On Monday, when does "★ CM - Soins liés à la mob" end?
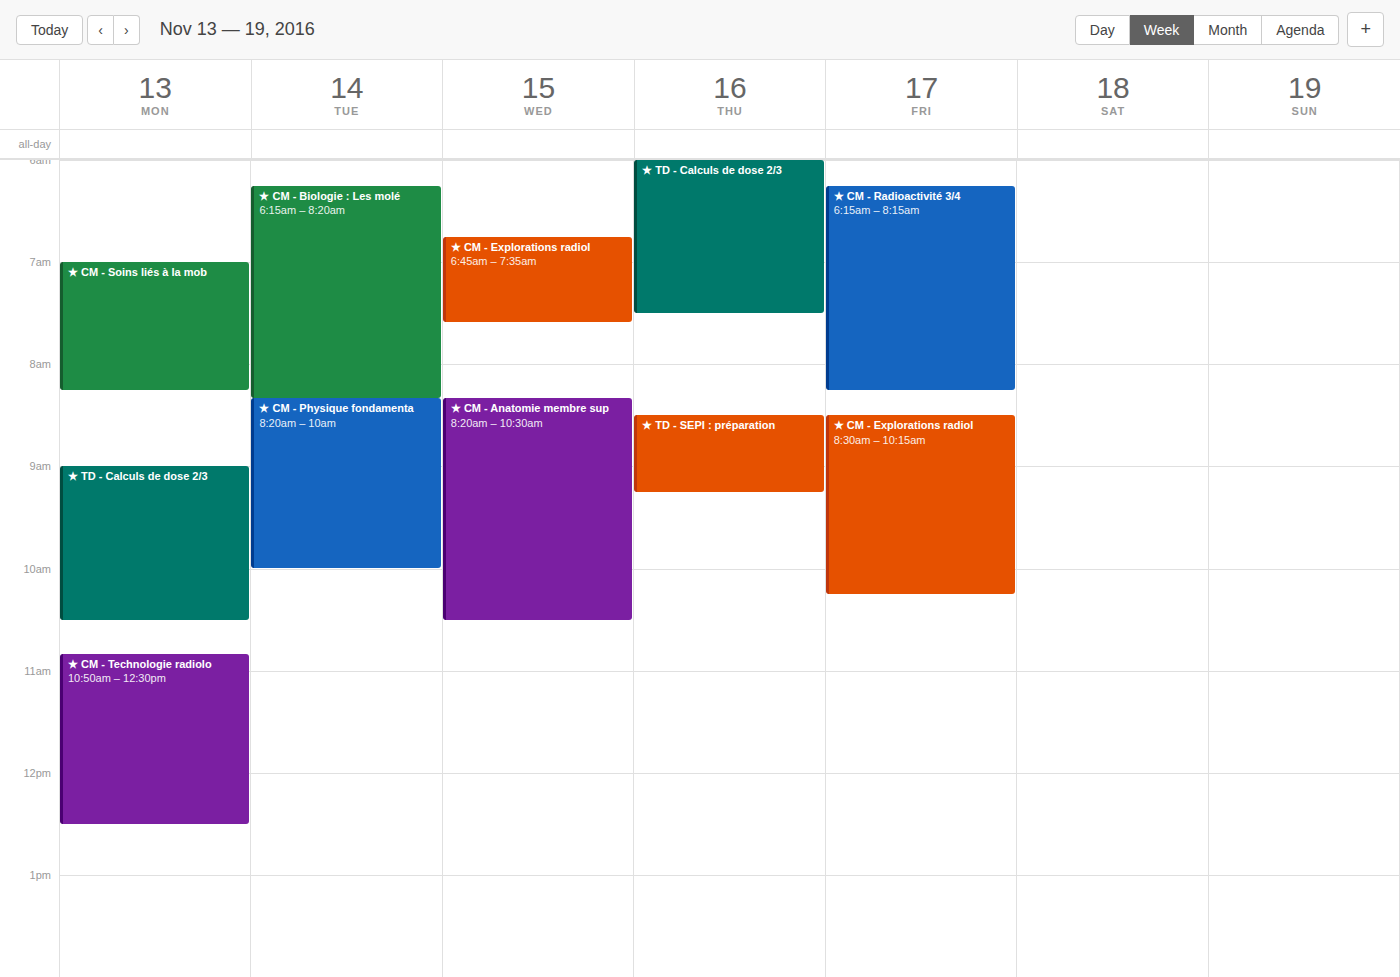
8:15 AM